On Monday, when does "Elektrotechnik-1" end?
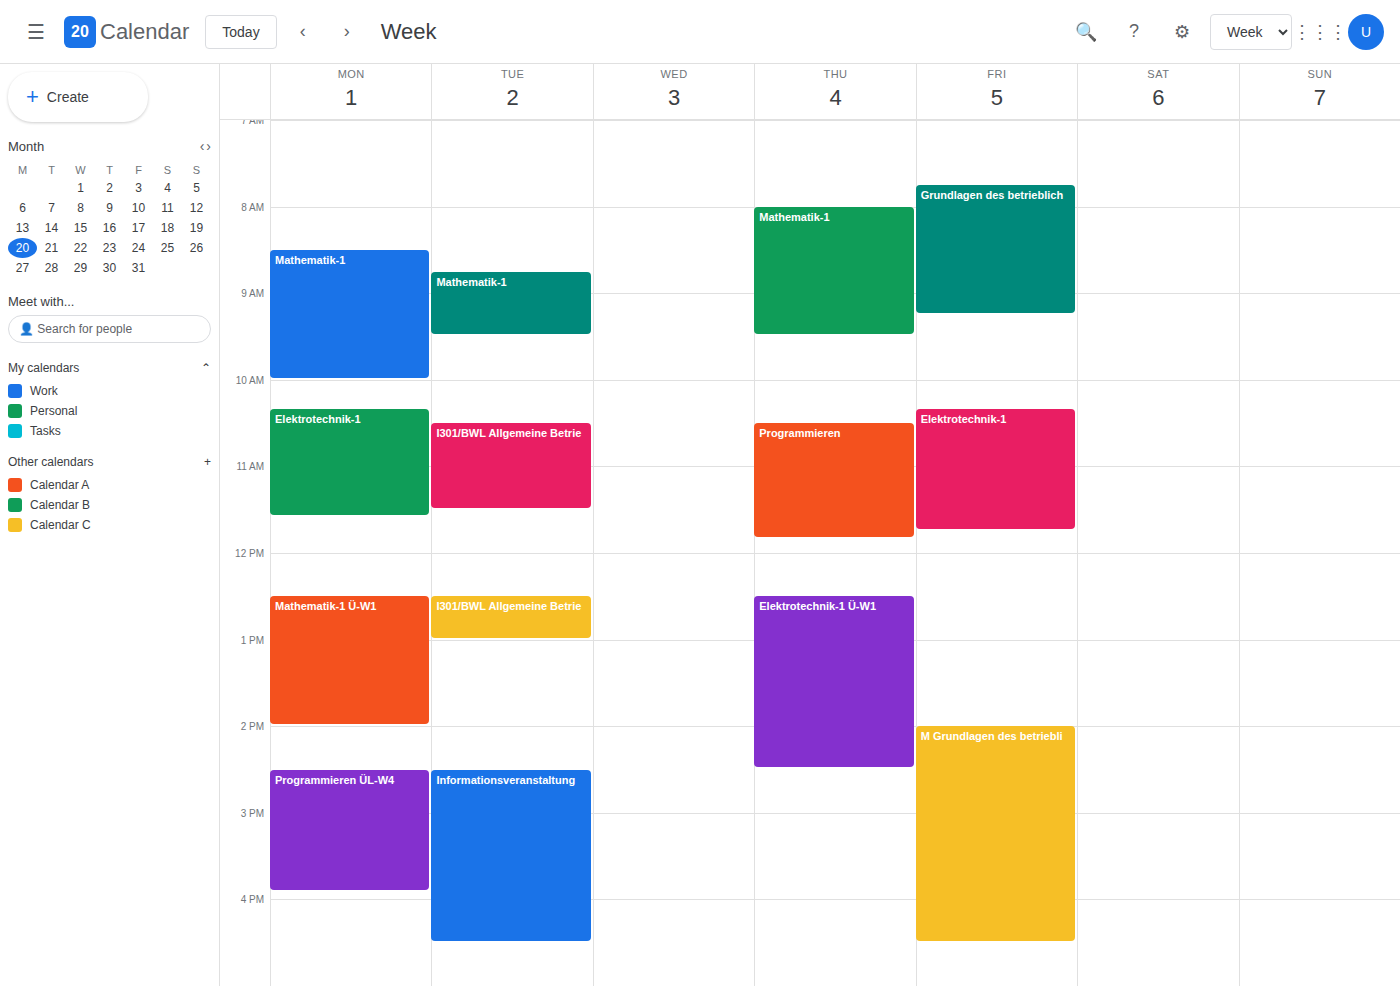
11:35 AM